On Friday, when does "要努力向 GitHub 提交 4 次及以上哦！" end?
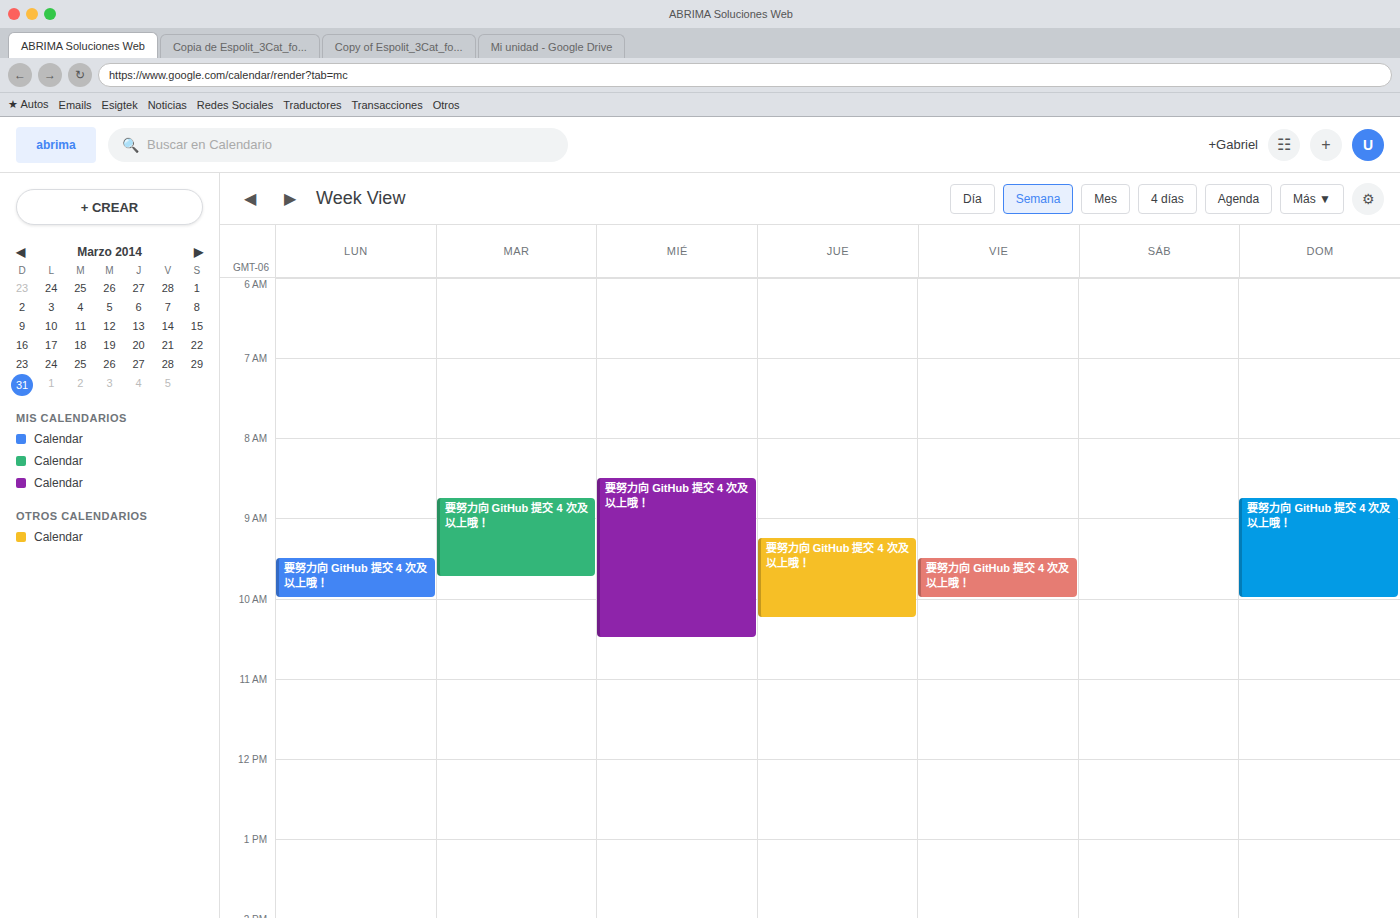
10:00 AM